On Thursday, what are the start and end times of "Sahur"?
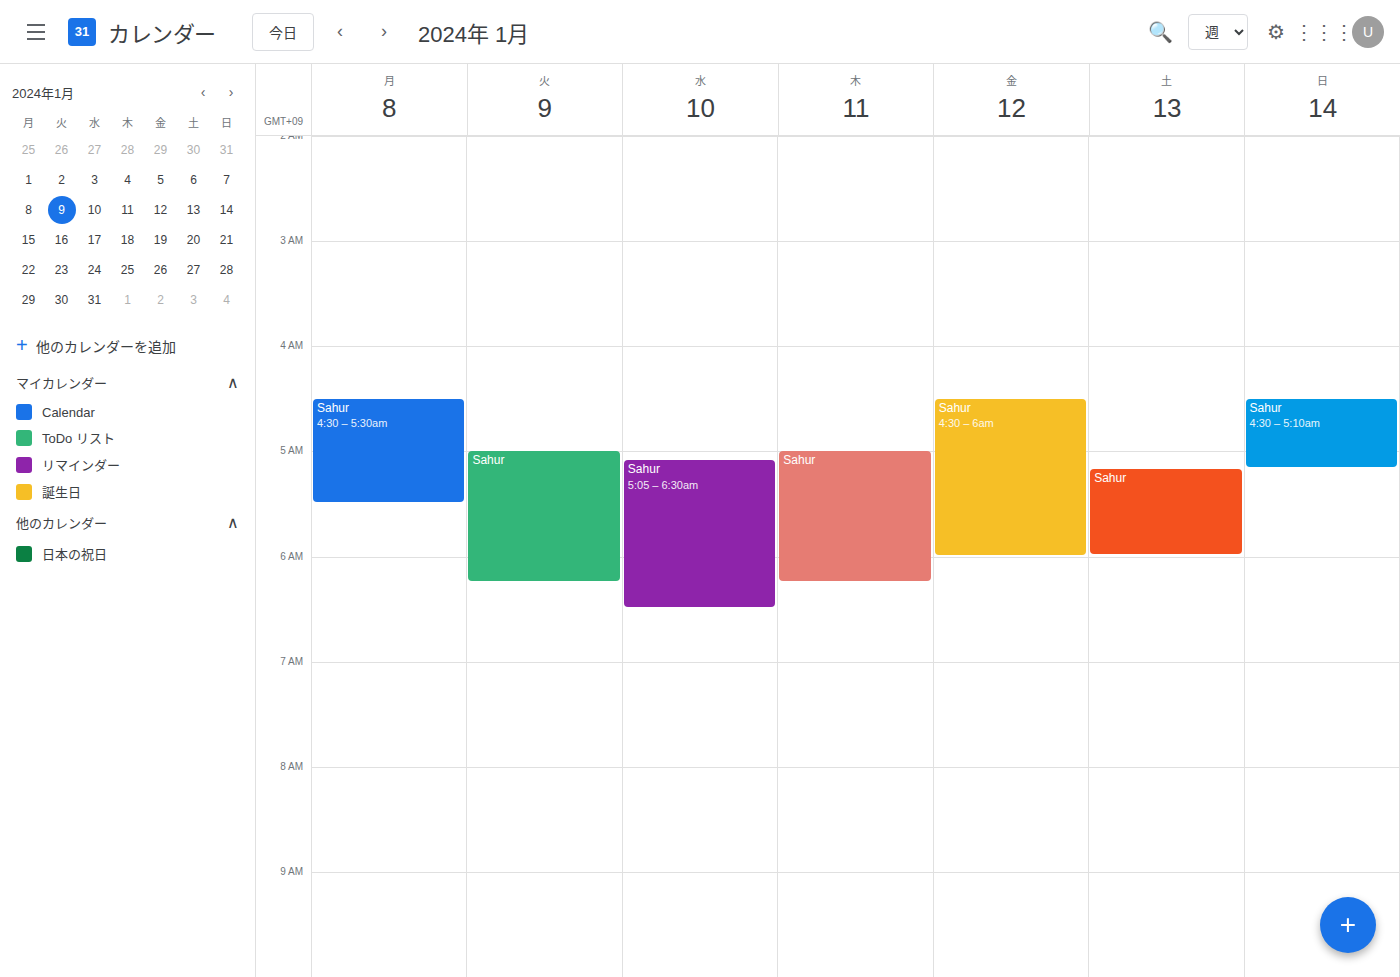
5:00 AM to 6:15 AM